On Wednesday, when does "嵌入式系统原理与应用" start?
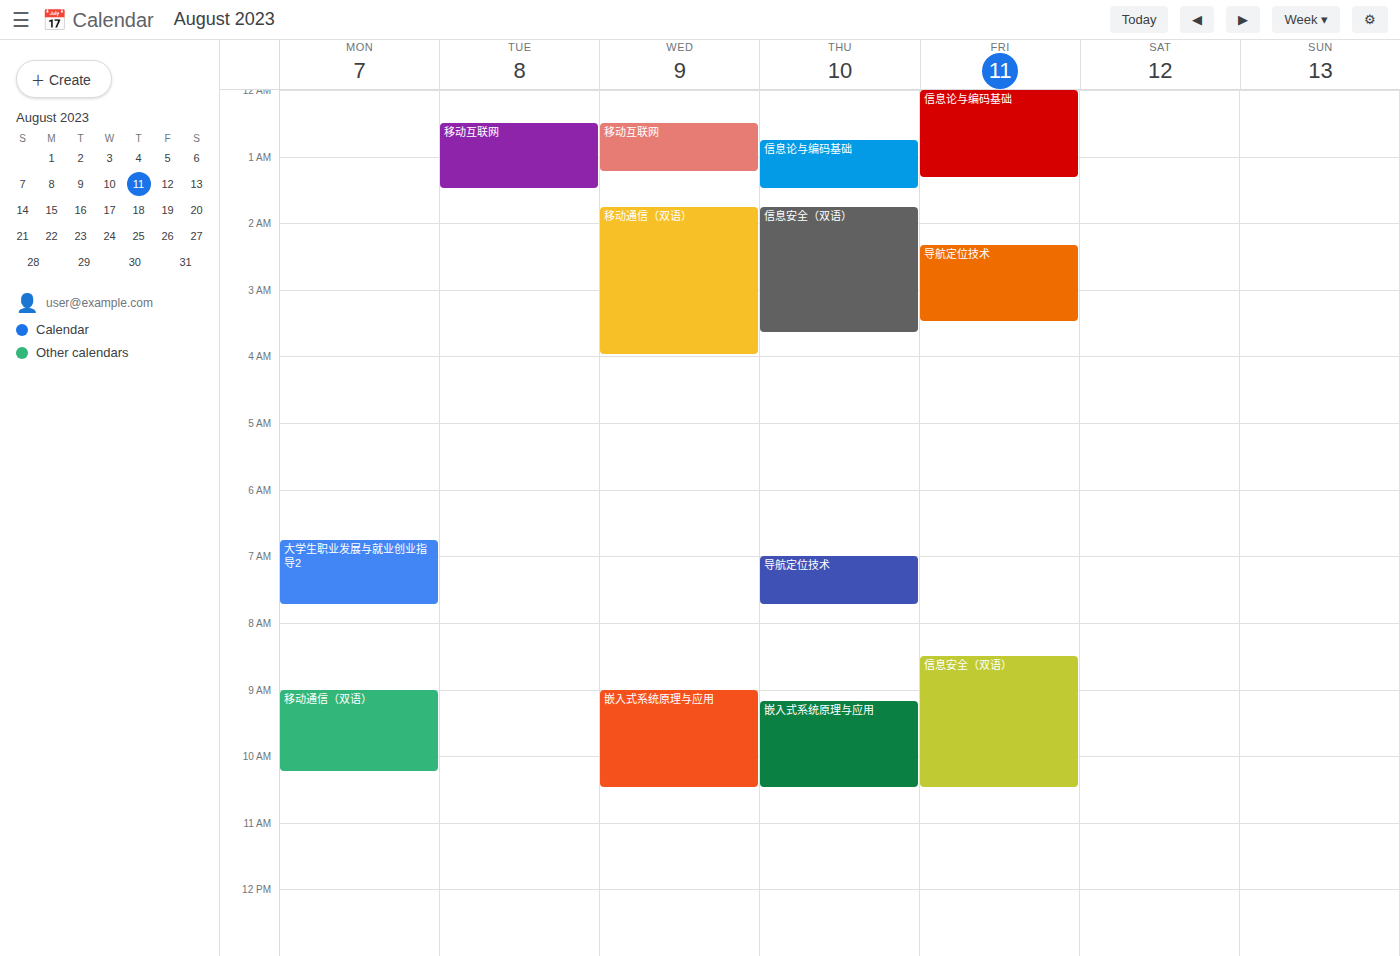
9:00 AM